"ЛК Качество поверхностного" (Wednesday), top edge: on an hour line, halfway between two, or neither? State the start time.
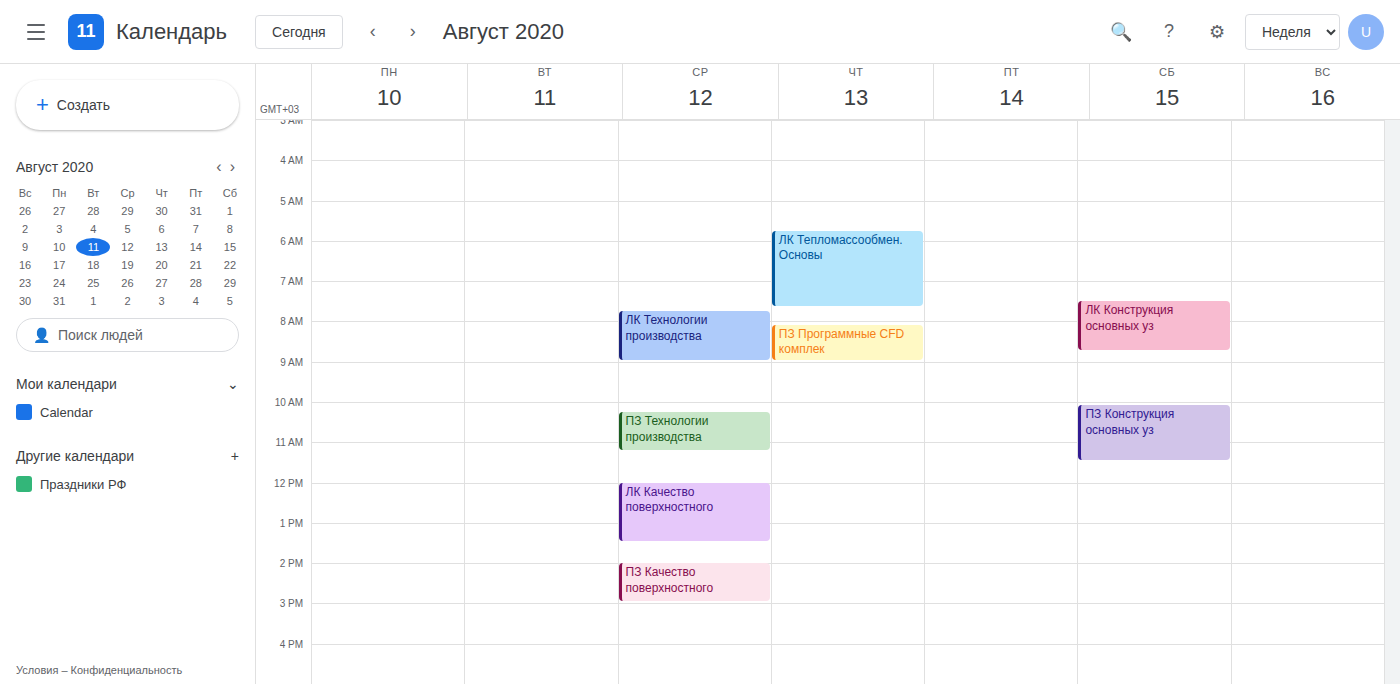
12:00 PM -- exactly on the 12 PM line.